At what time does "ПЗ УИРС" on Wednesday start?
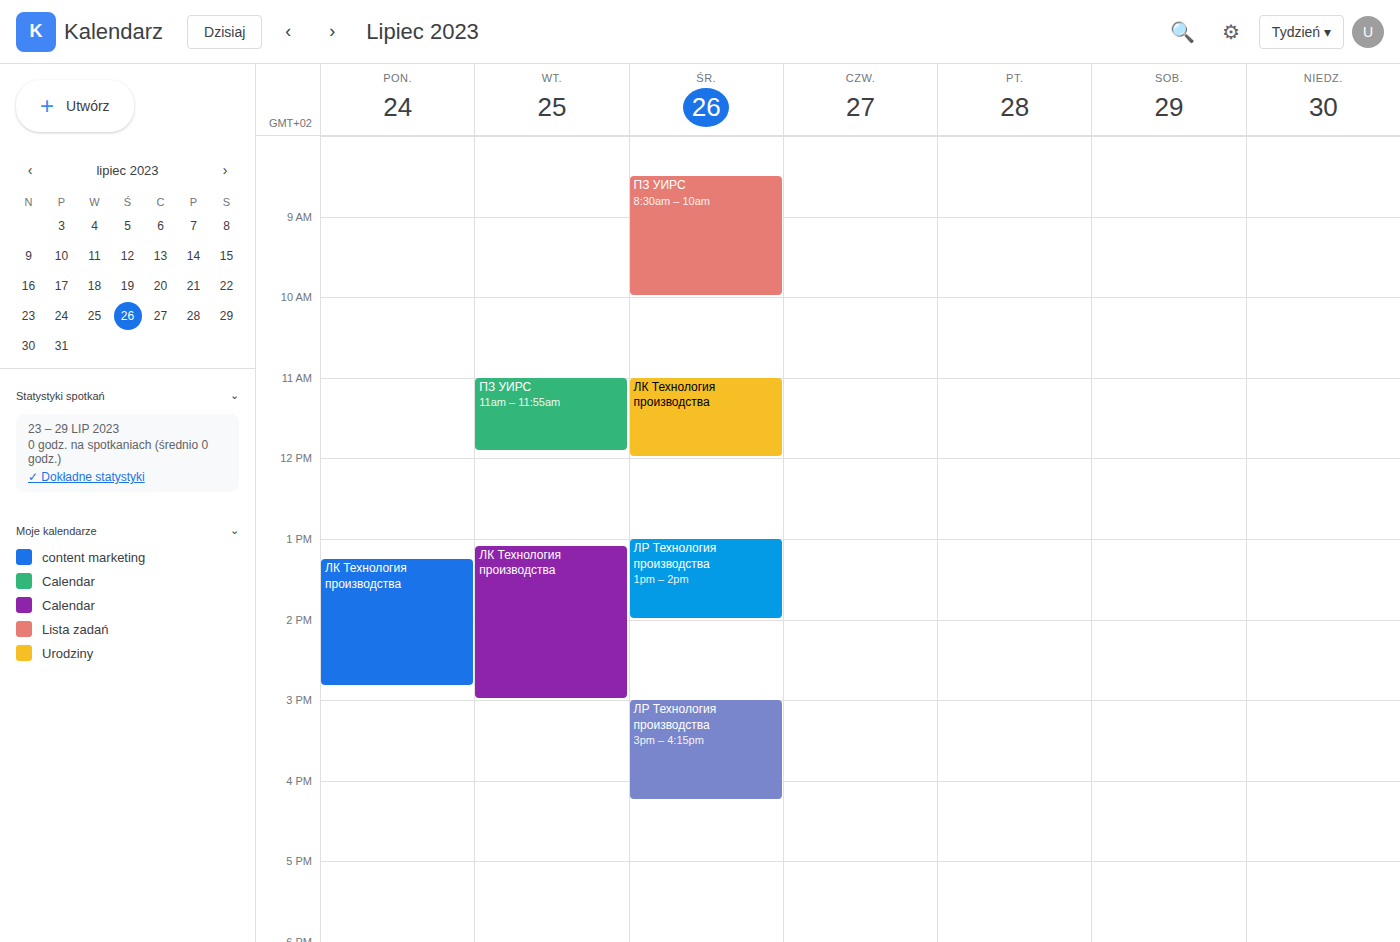
8:30 AM